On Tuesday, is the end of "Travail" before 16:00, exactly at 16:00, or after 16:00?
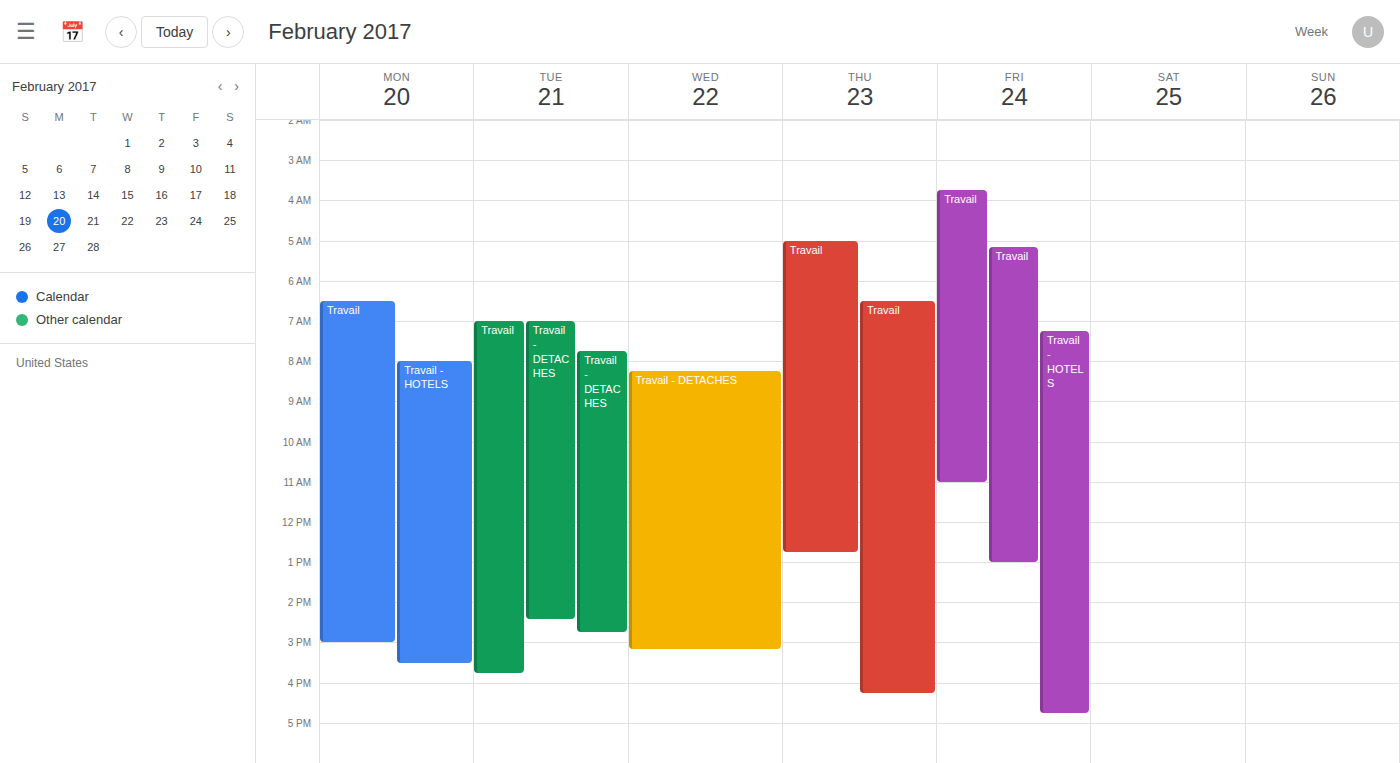
15:45 -- before 16:00, 15 minutes above the 16:00 line.